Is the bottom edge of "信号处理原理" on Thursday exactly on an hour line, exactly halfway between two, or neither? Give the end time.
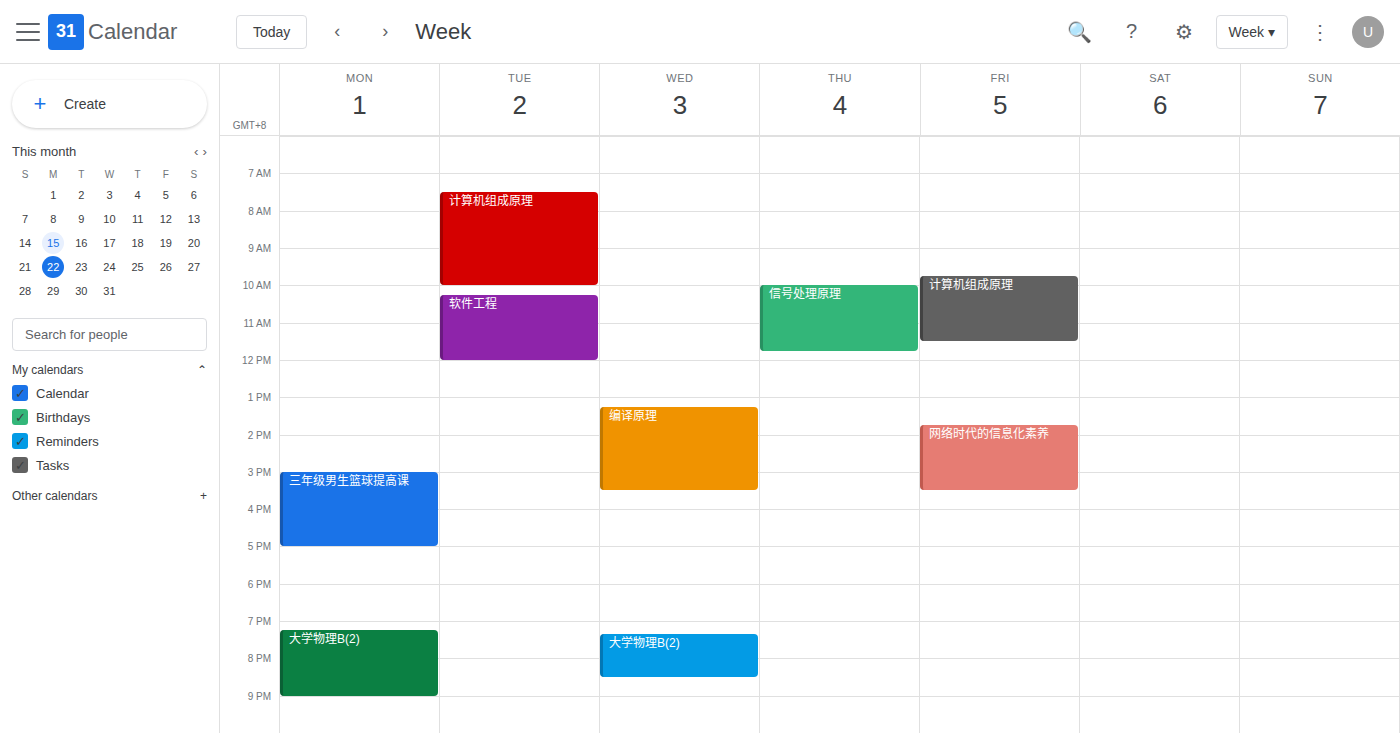
11:45 AM -- neither: three quarters of the way from the 11 AM line to the 12 PM line.